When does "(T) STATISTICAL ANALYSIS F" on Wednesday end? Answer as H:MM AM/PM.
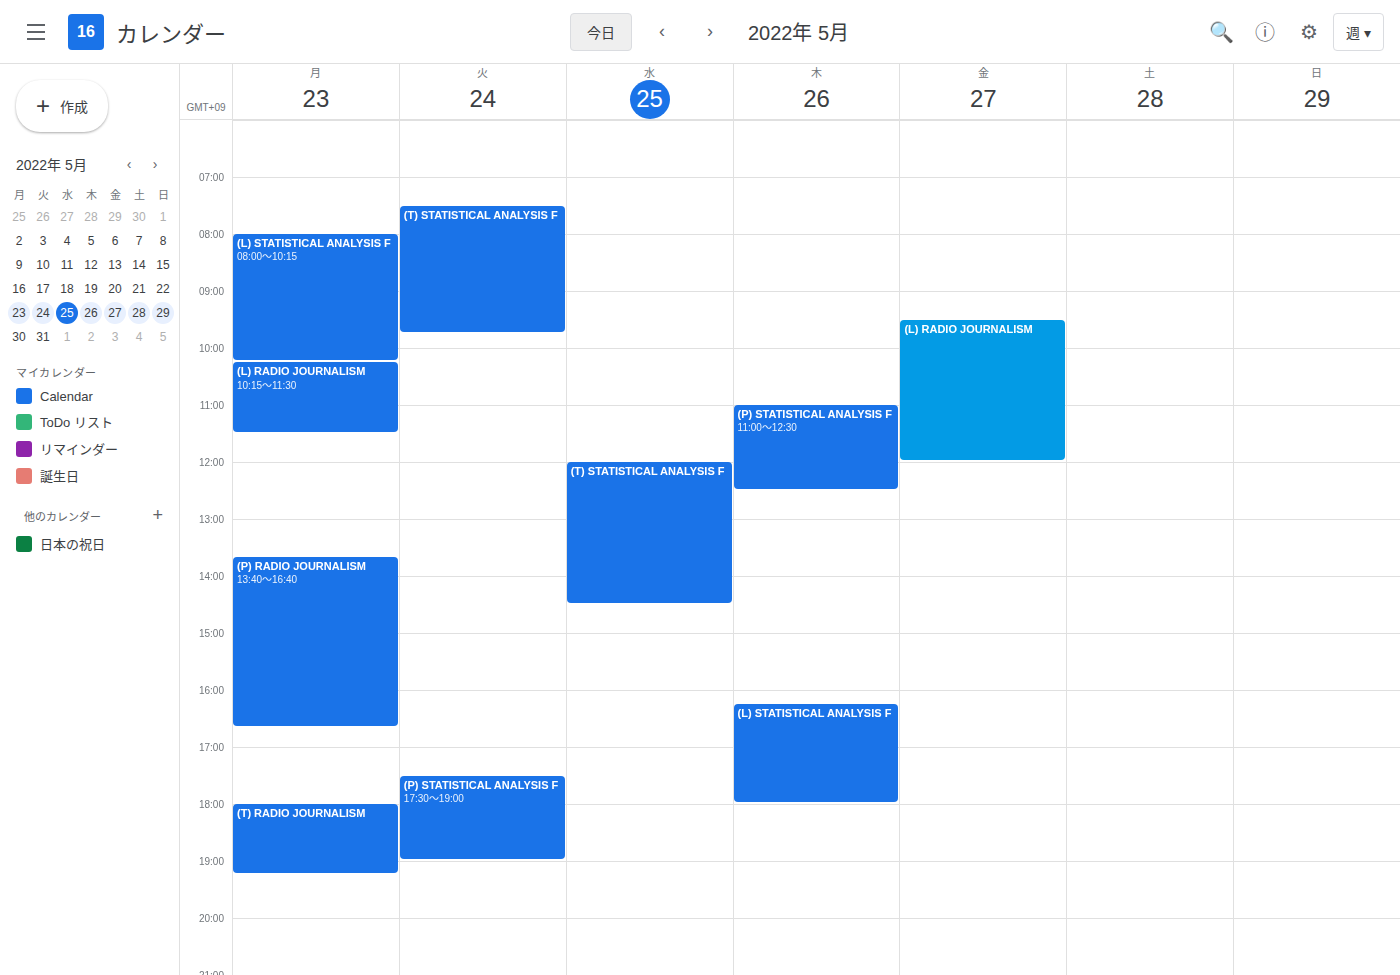
2:30 PM